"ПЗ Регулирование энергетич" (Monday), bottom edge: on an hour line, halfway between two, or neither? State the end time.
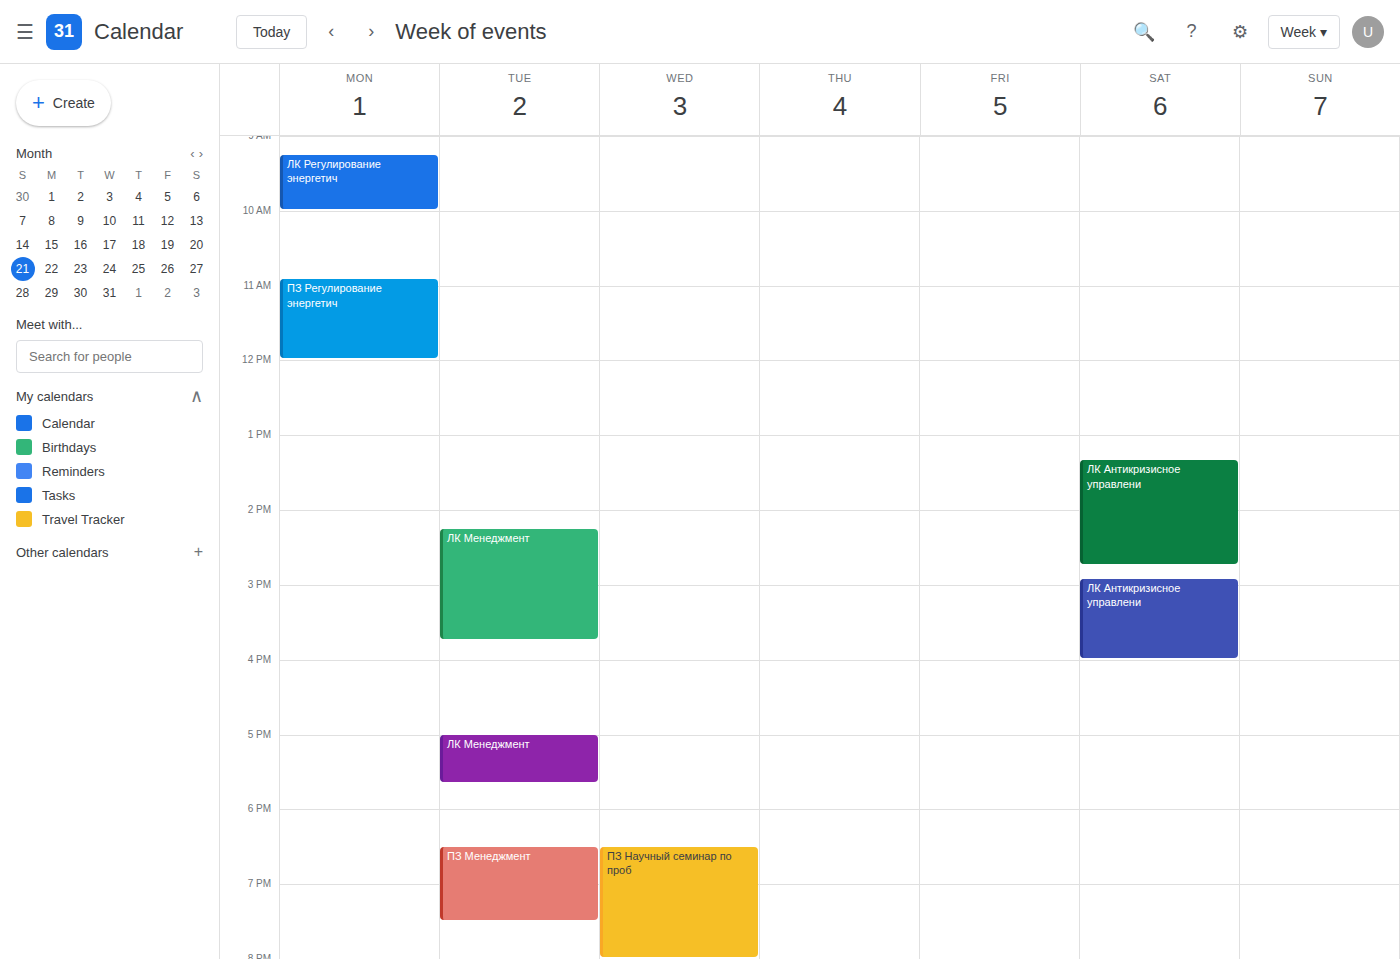
12:00 -- exactly on the 12:00 line.